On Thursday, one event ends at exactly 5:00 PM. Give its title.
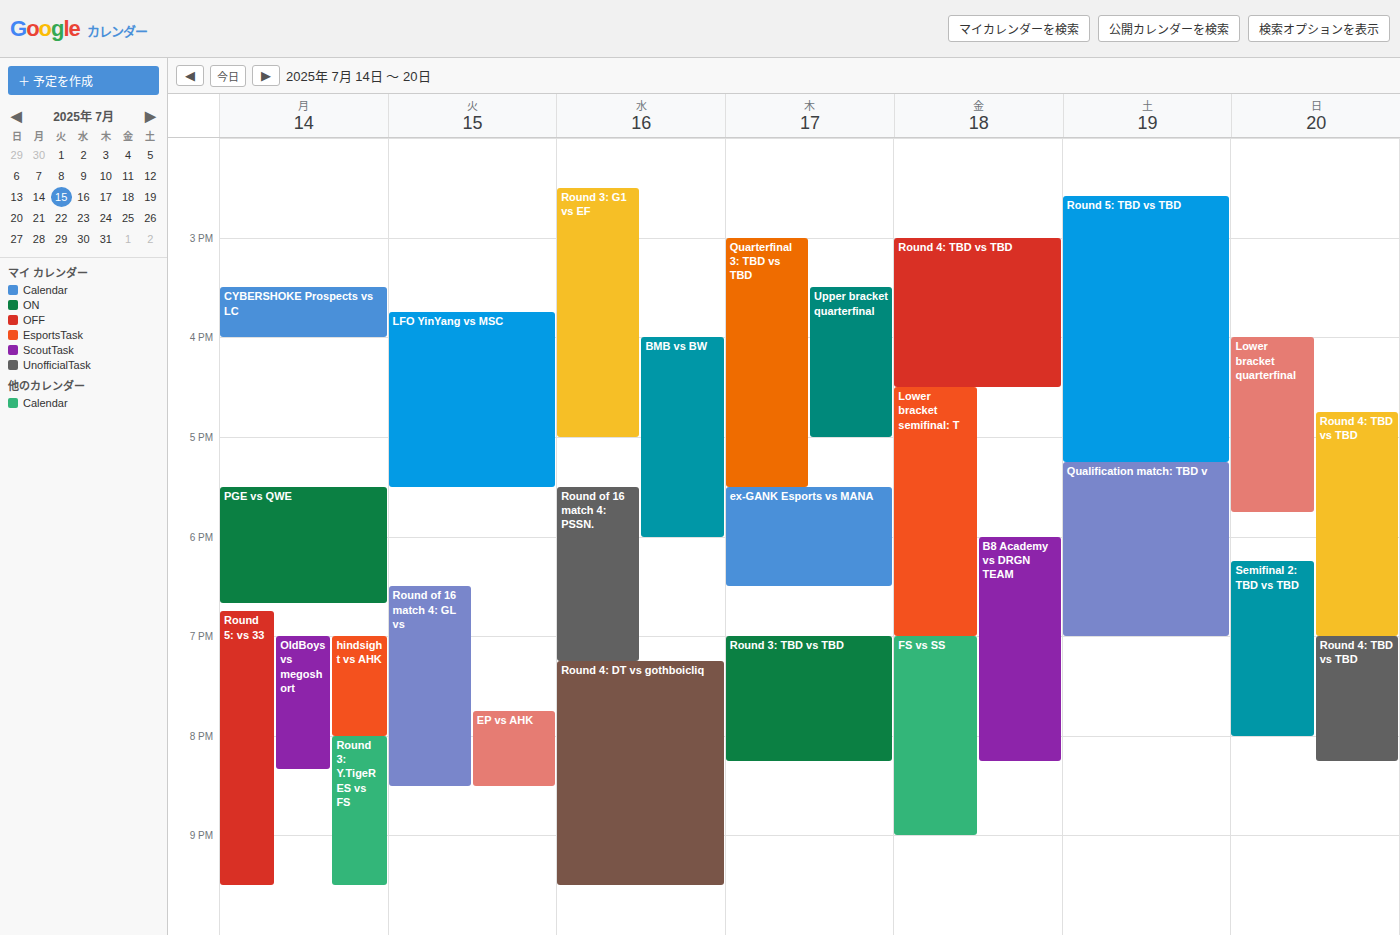
"Upper bracket quarterfinal"